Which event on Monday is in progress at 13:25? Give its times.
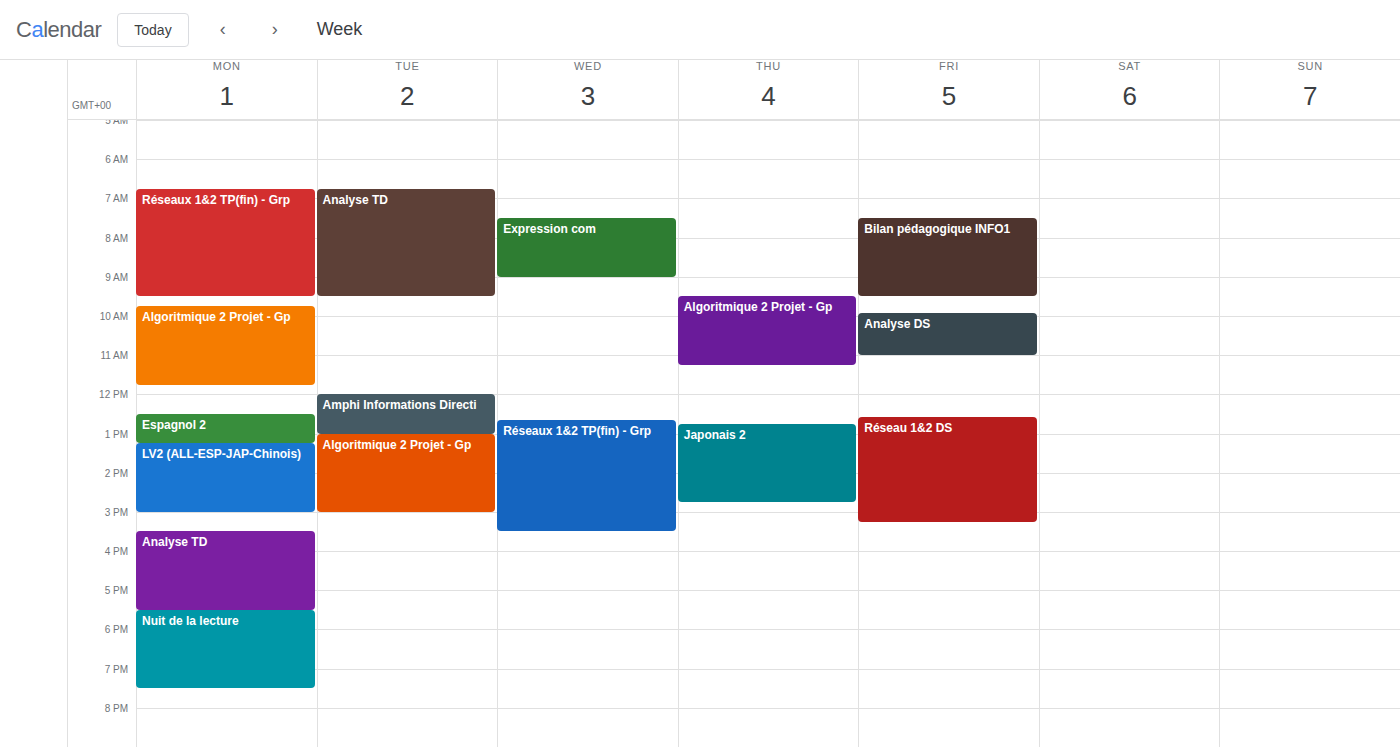
"LV2 (ALL-ESP-JAP-Chinois)", 13:15 to 15:00